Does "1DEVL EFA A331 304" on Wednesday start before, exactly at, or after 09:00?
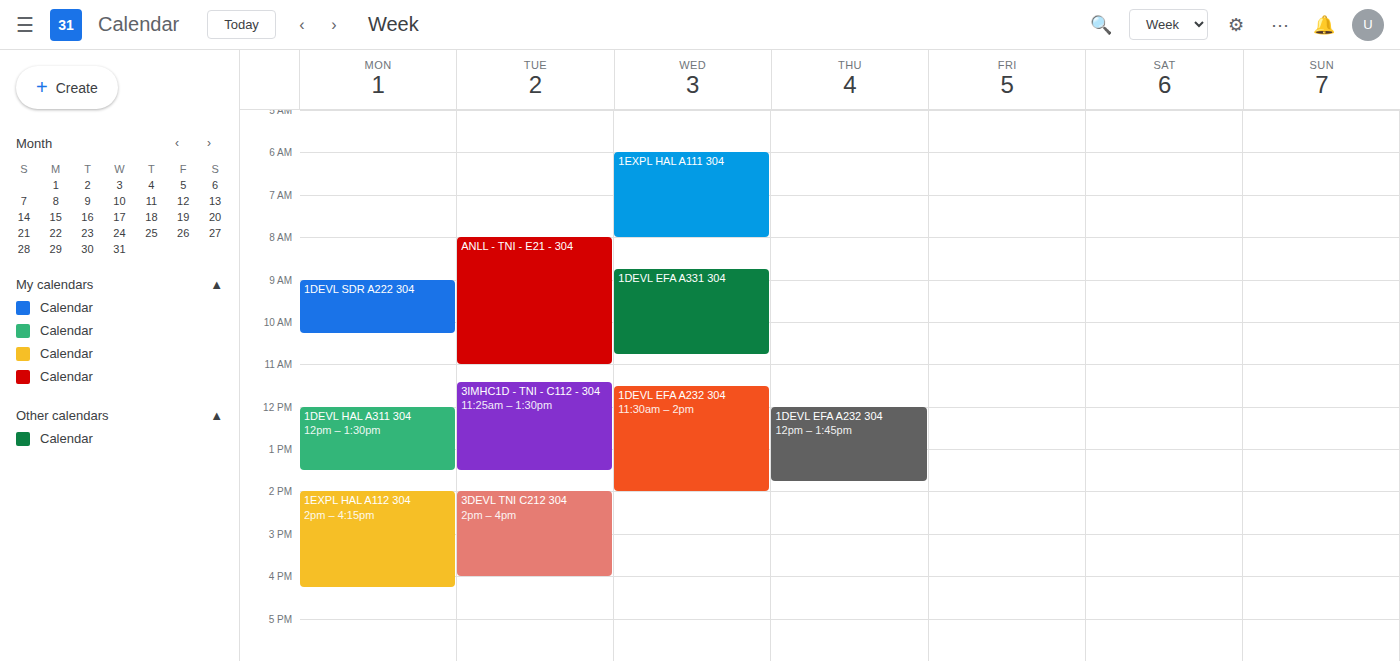
08:45 -- before 09:00, 15 minutes above the 09:00 line.